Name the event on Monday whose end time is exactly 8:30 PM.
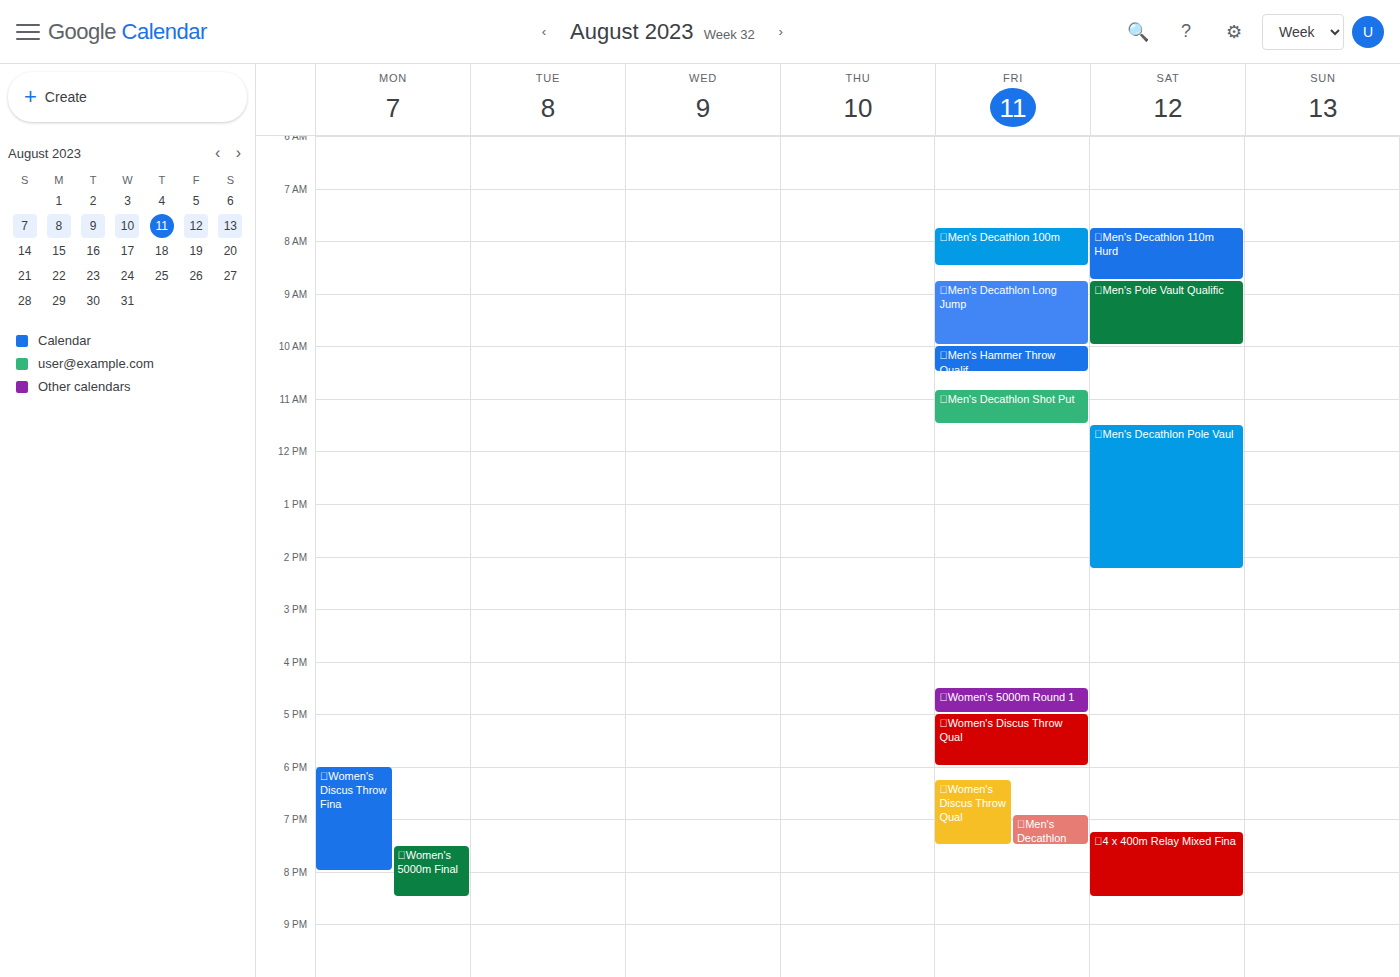
"🃠Women's 5000m Final"